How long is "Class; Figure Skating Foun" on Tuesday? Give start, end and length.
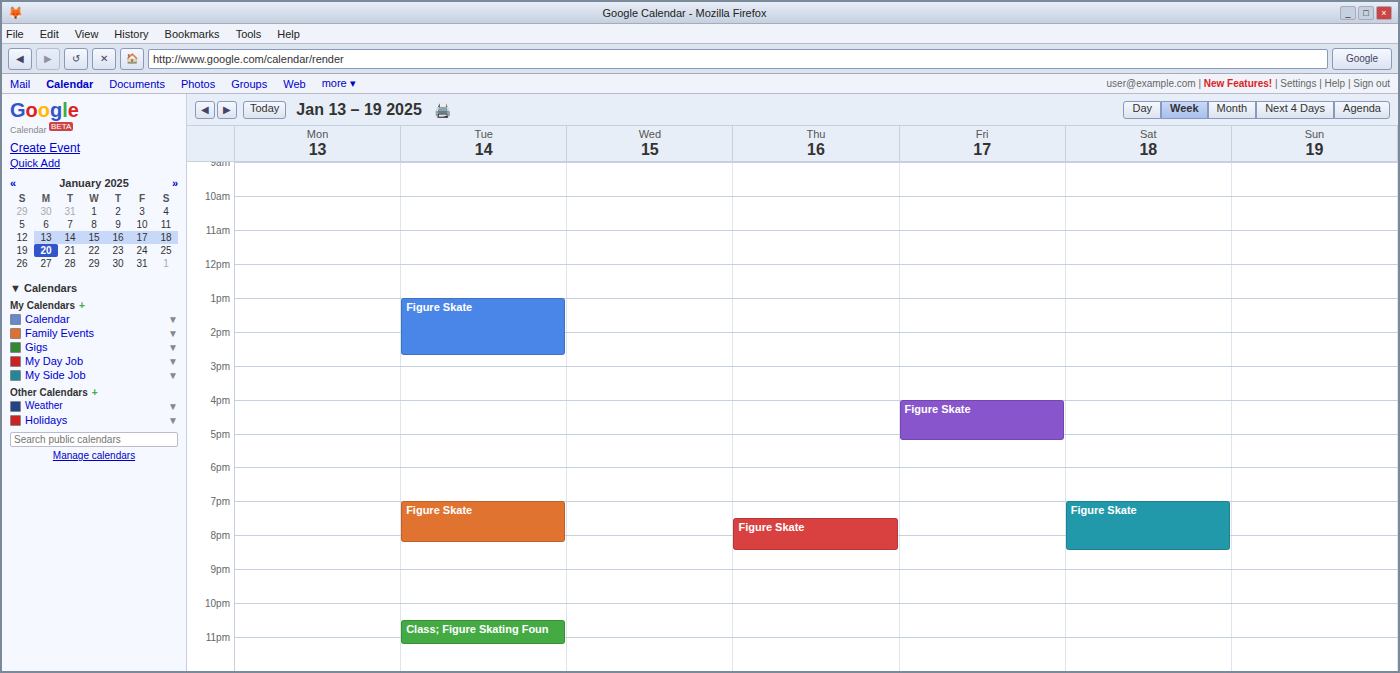
10:30 PM to 11:15 PM, 45 minutes